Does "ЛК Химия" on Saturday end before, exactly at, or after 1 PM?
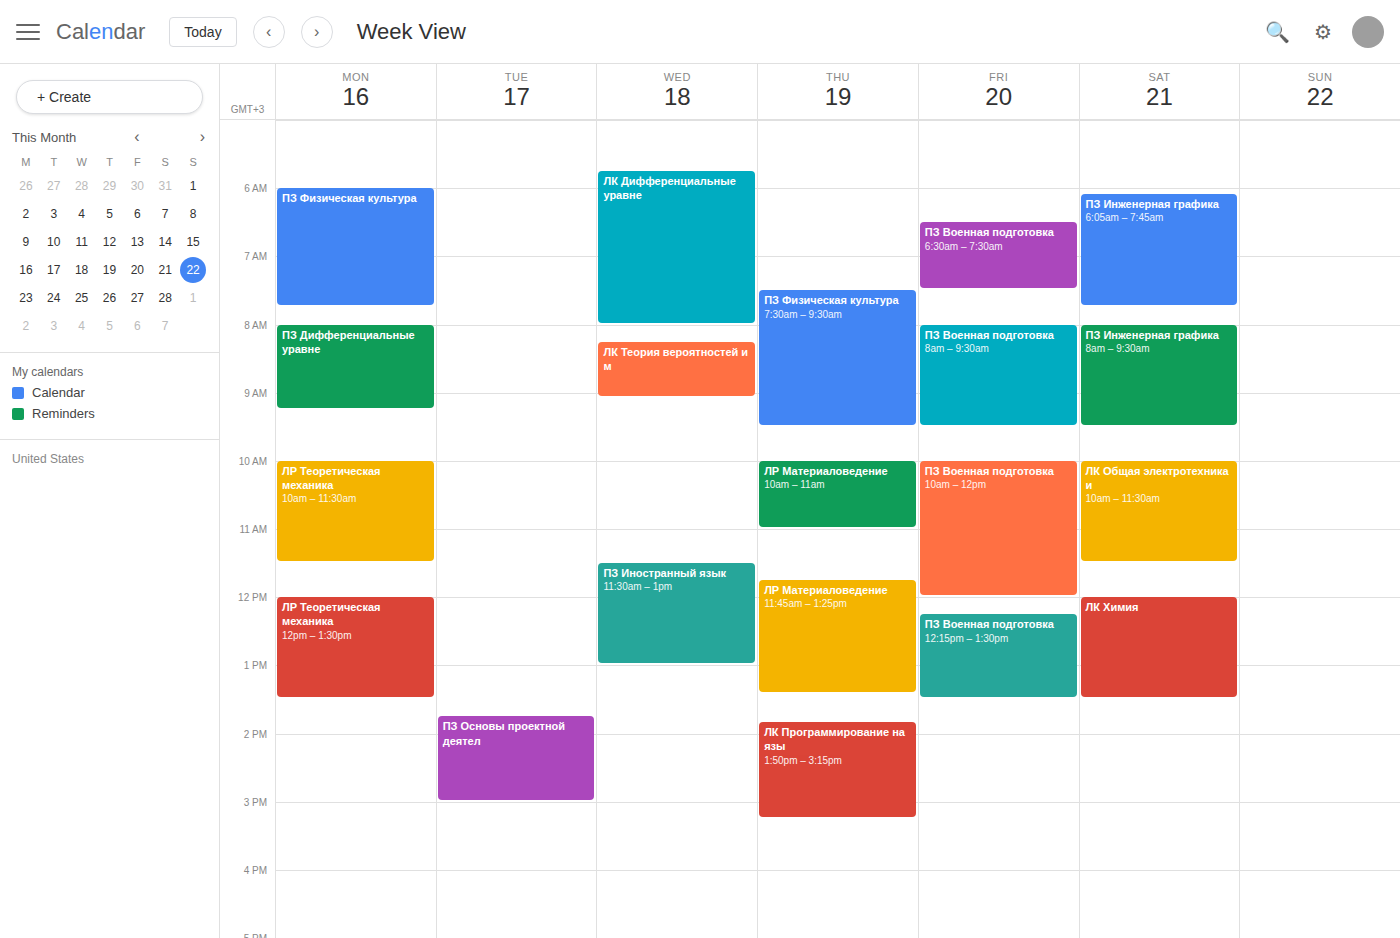
1:30 PM -- after 1 PM, 30 minutes below the 1 PM line.